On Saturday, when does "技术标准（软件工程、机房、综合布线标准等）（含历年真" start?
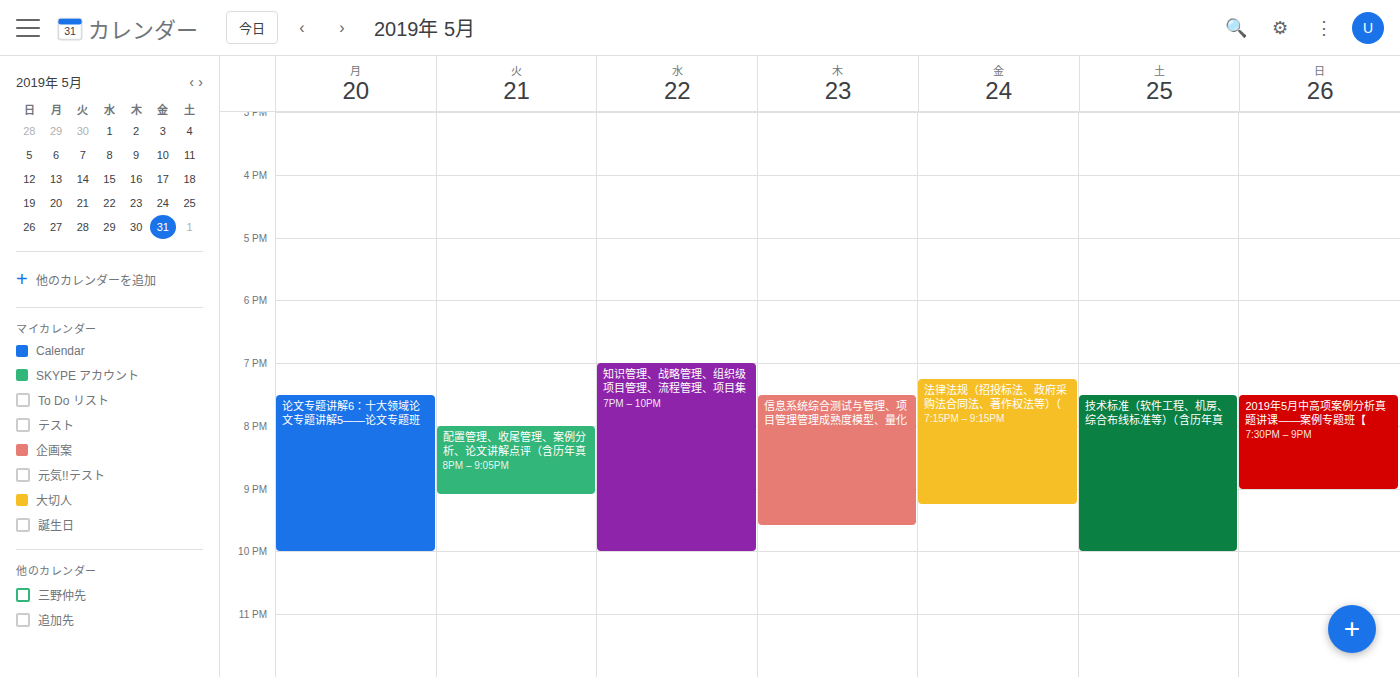
7:30 PM